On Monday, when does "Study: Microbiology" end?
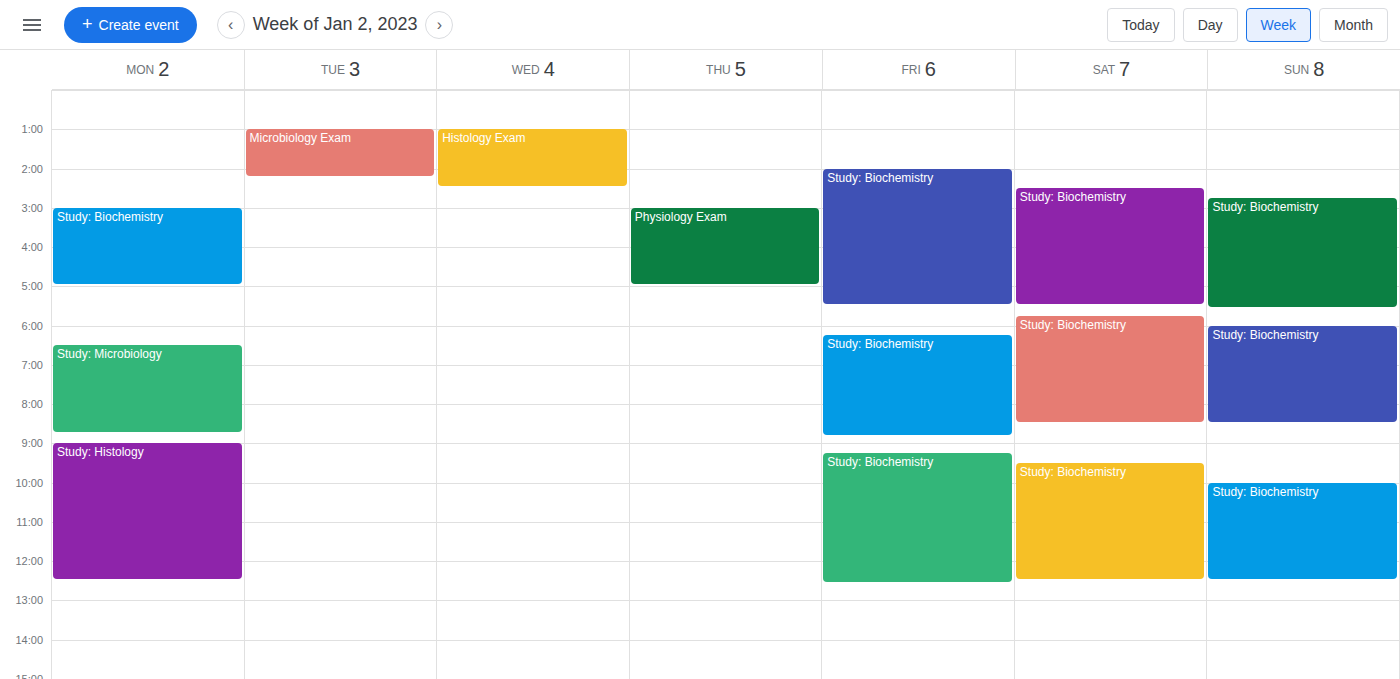
8:45 AM